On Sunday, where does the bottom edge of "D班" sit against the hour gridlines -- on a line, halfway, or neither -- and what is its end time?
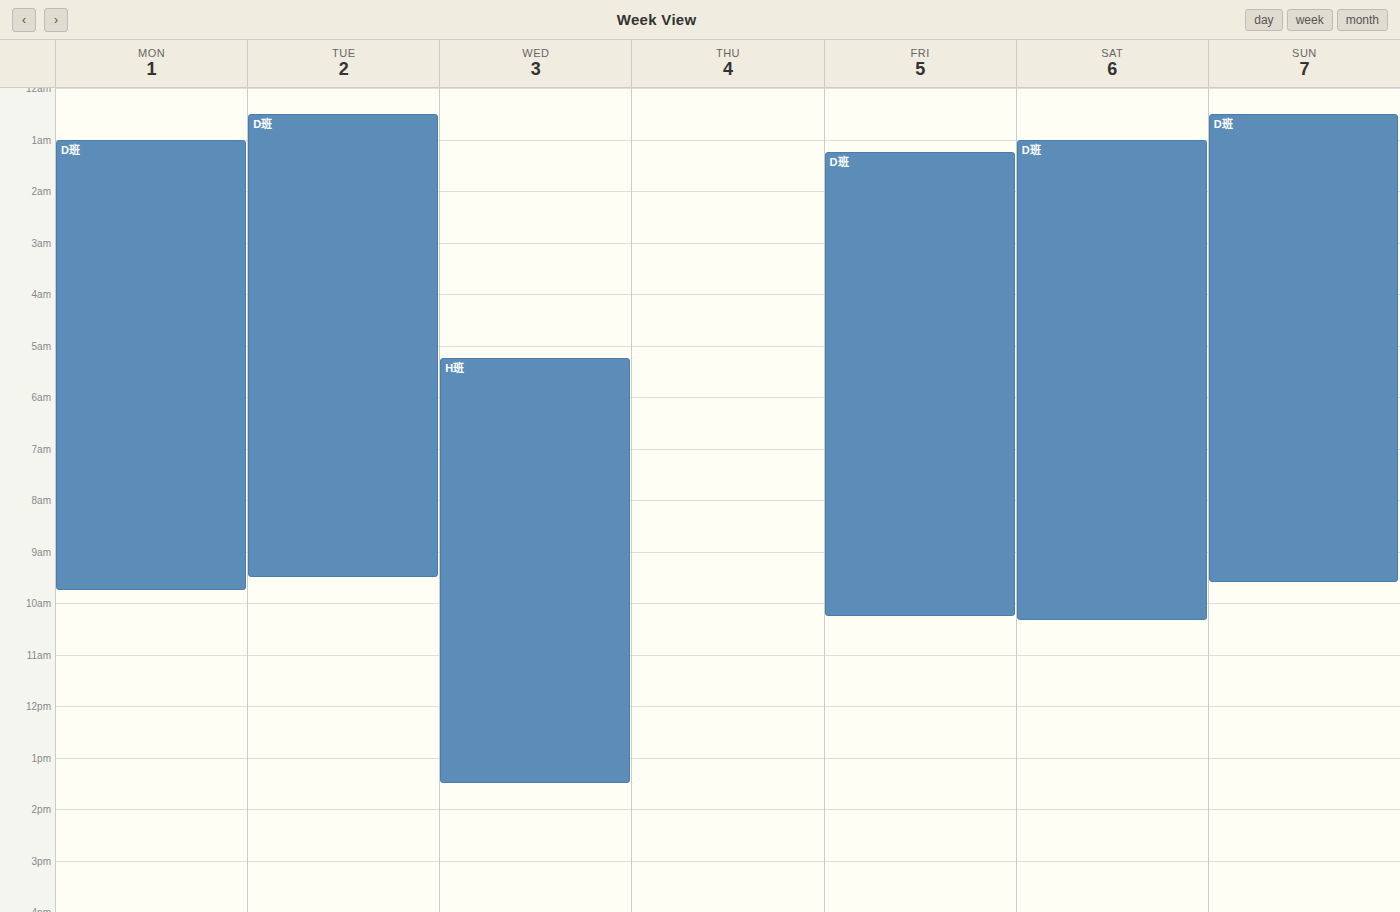
9:35 AM -- neither: 35 minutes below the 9 AM line and 25 minutes above the 10 AM line.